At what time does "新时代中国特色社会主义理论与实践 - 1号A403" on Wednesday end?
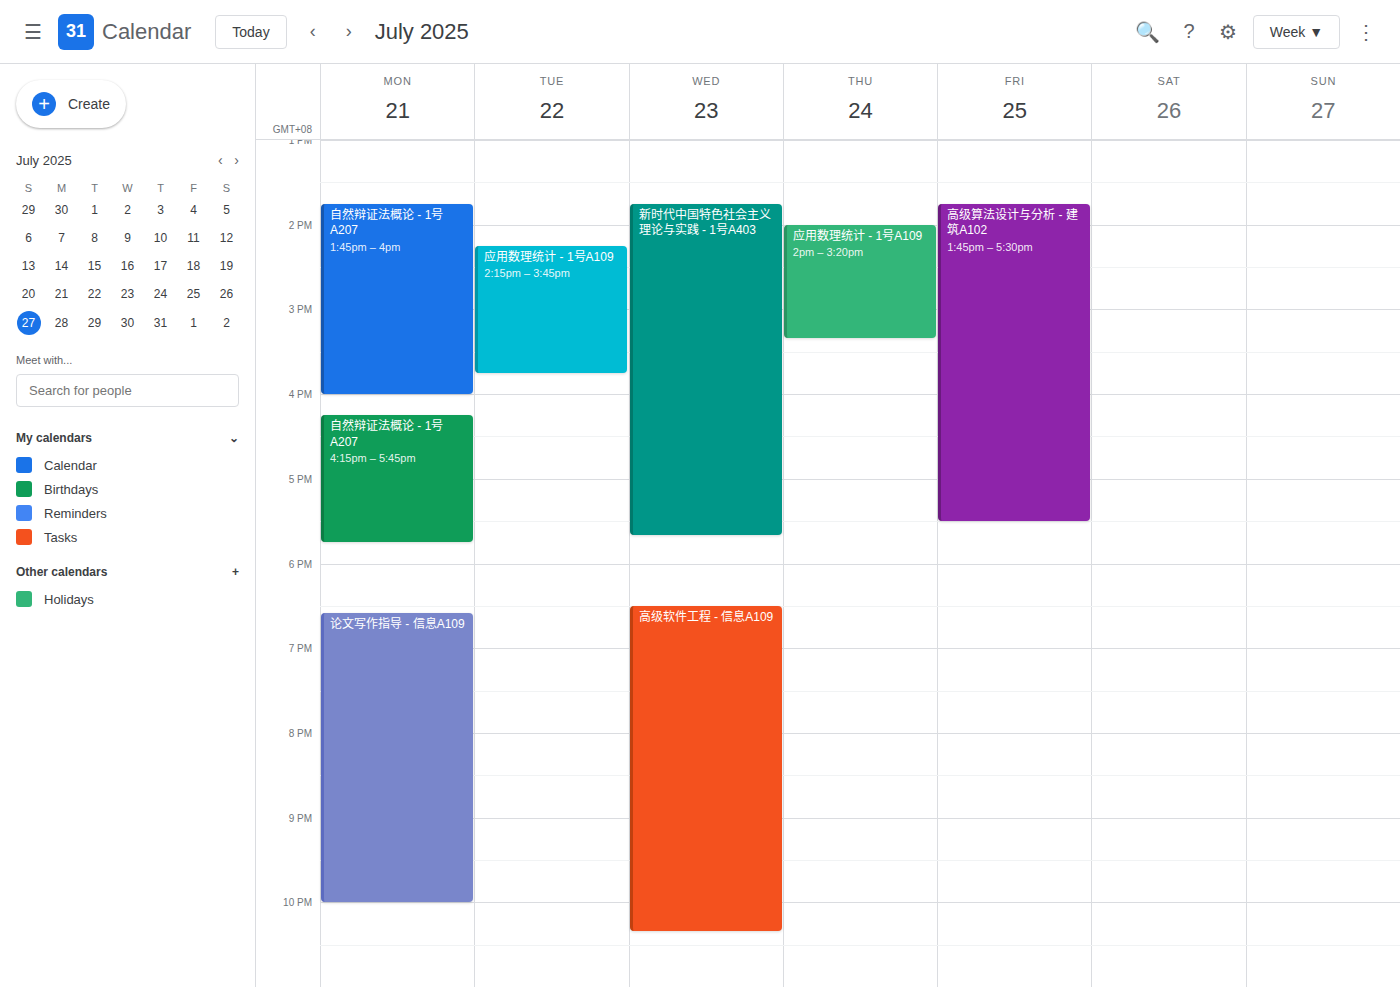
5:40 PM